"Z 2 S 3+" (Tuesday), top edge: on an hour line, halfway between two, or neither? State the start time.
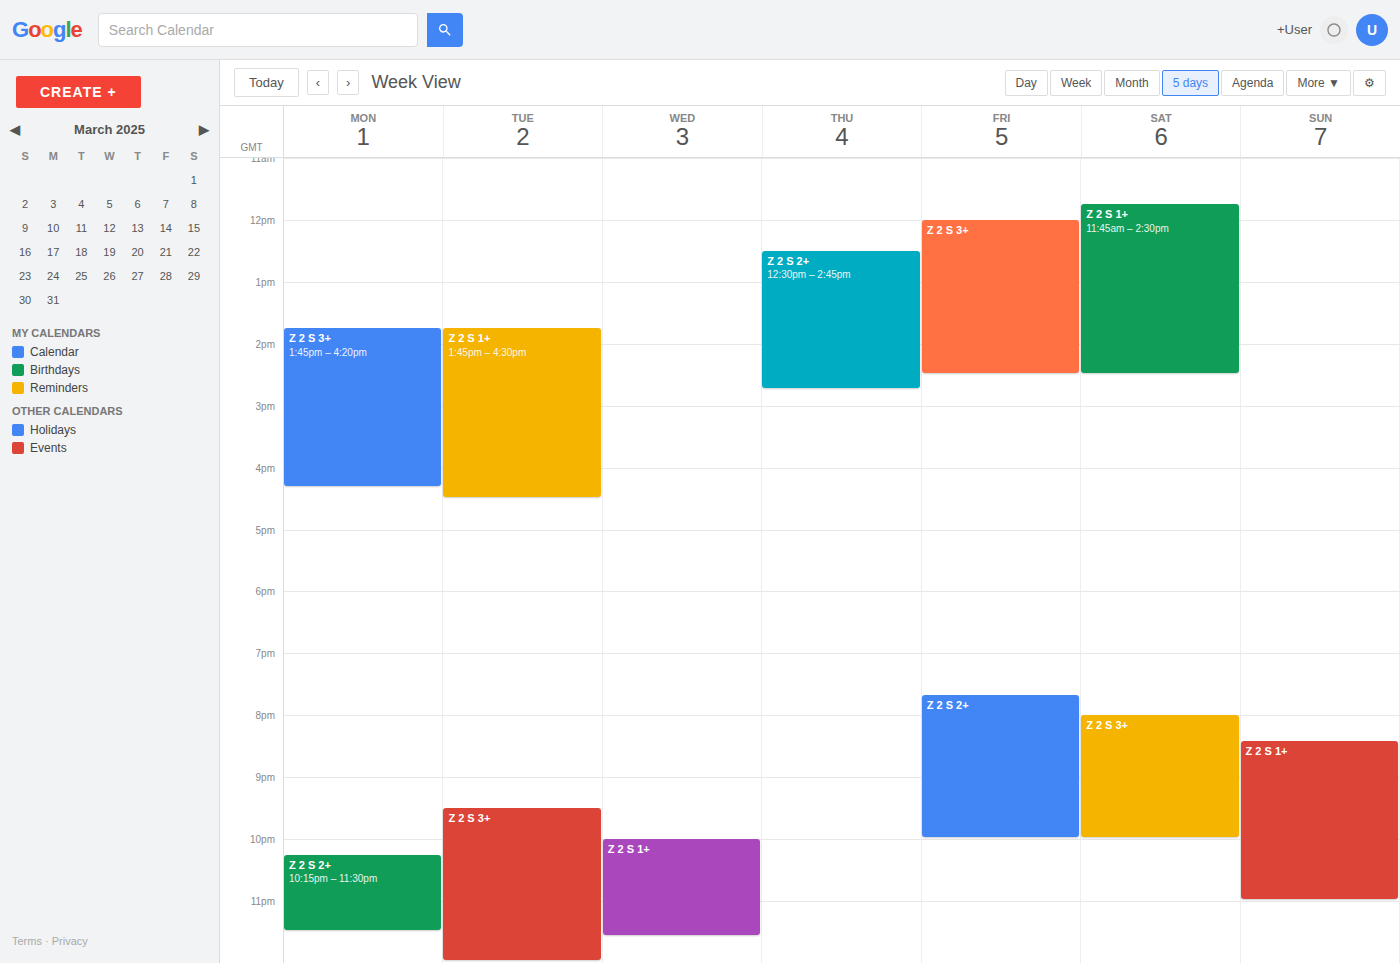
9:30 PM -- halfway between the 9 PM and 10 PM lines.